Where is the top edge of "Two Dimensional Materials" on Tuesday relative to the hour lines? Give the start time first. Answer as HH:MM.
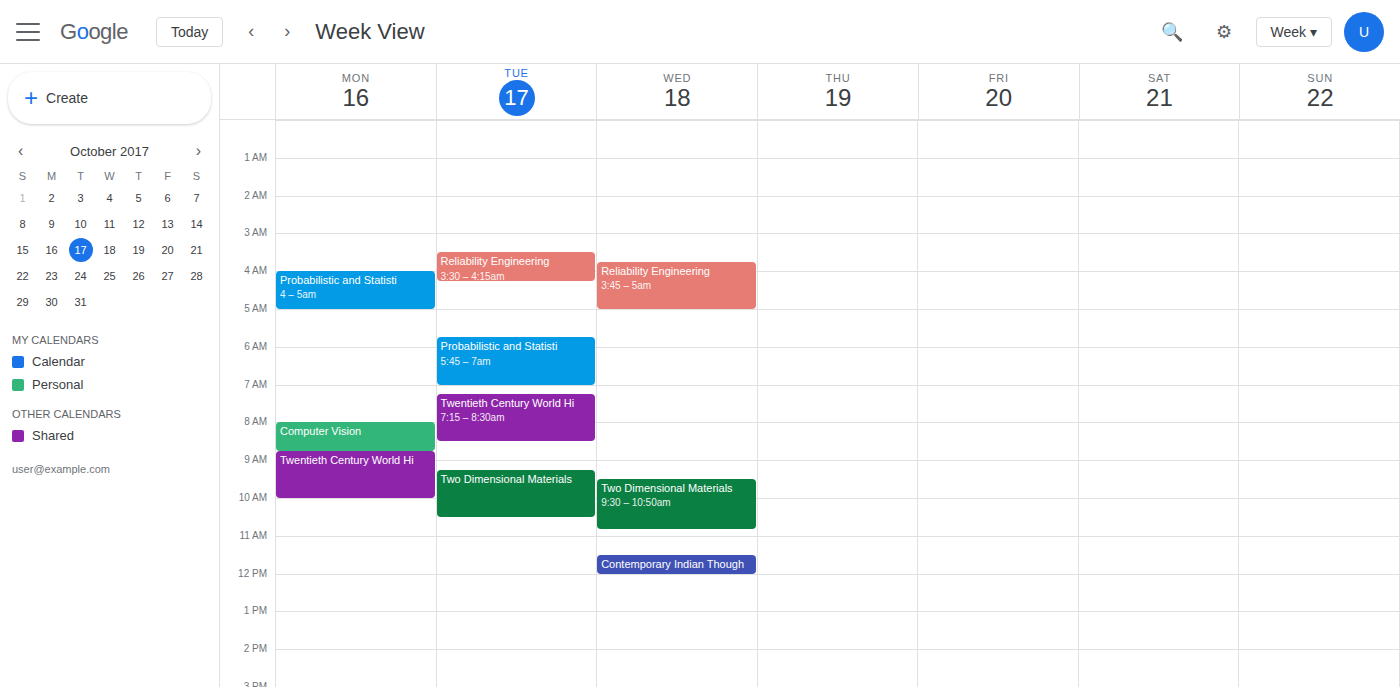
09:15 -- neither: a quarter of the way from the 09:00 line to the 10:00 line.